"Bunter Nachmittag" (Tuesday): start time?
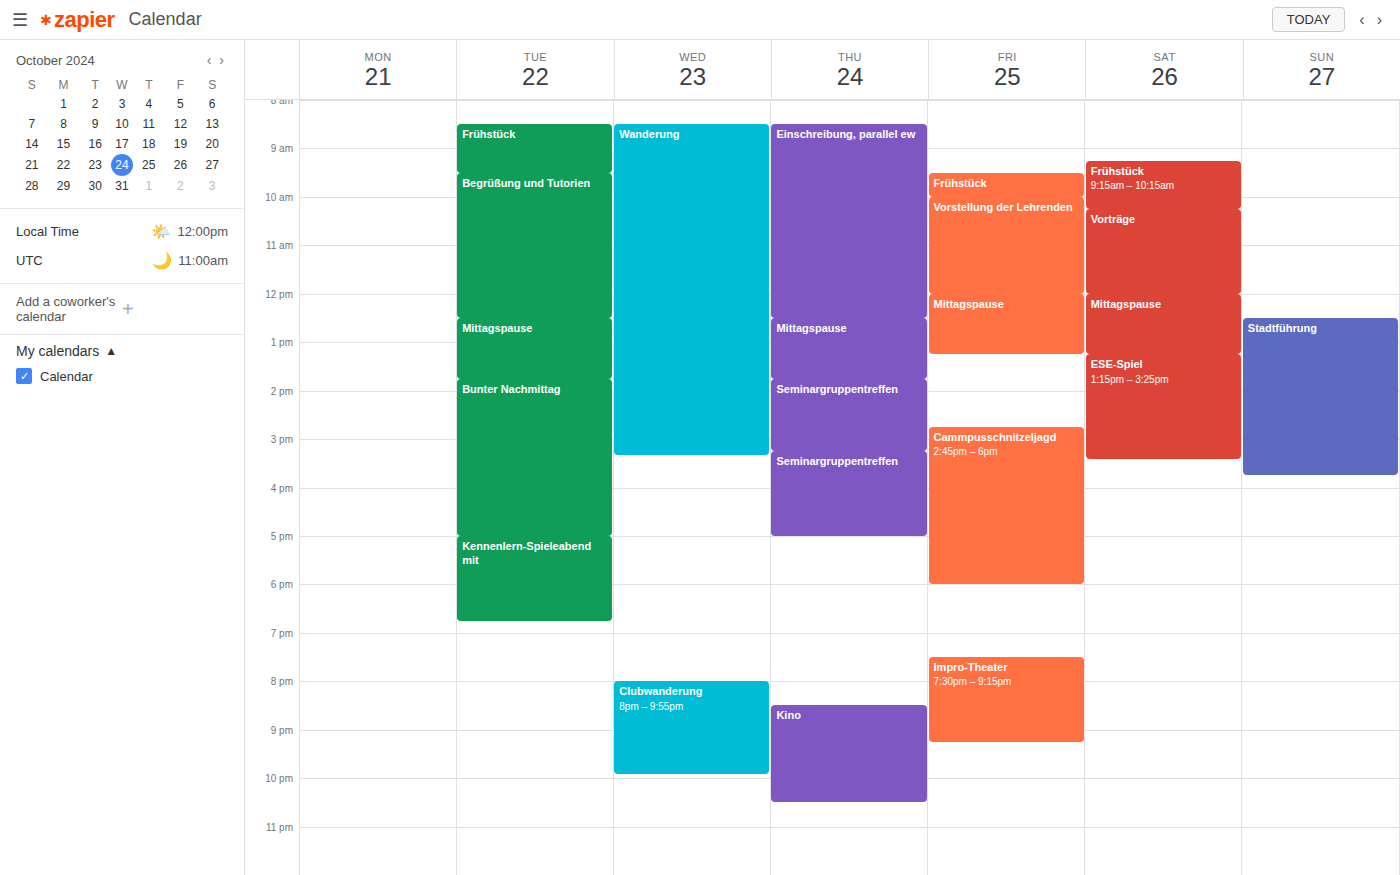
1:45 PM